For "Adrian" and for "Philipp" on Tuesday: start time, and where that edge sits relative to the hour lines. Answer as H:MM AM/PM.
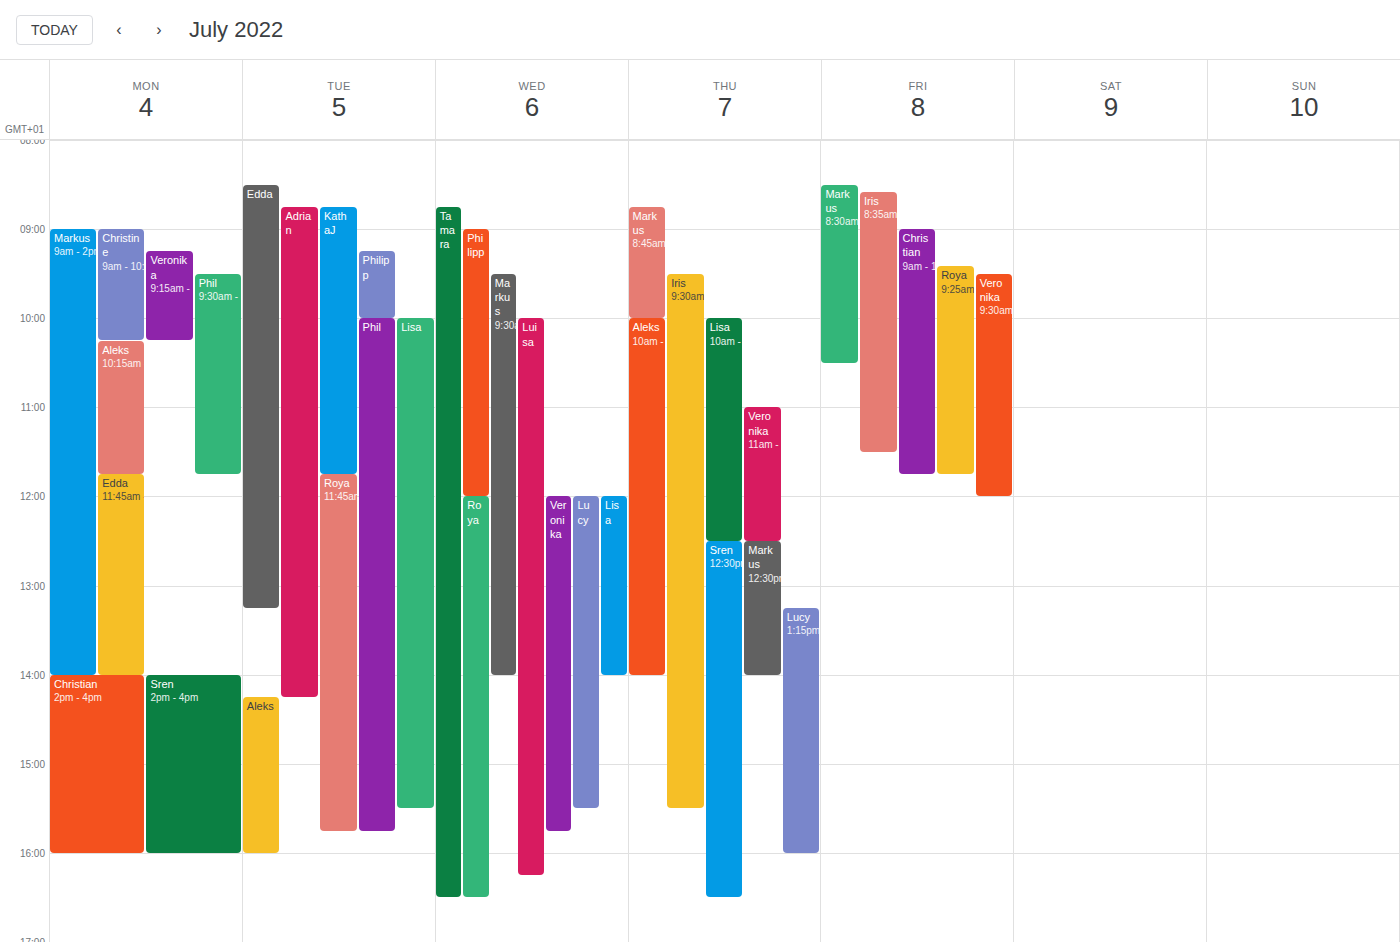
"Adrian": 8:45 AM, neither: three quarters of the way from the 8 AM line to the 9 AM line. "Philipp": 9:15 AM, neither: a quarter of the way from the 9 AM line to the 10 AM line.